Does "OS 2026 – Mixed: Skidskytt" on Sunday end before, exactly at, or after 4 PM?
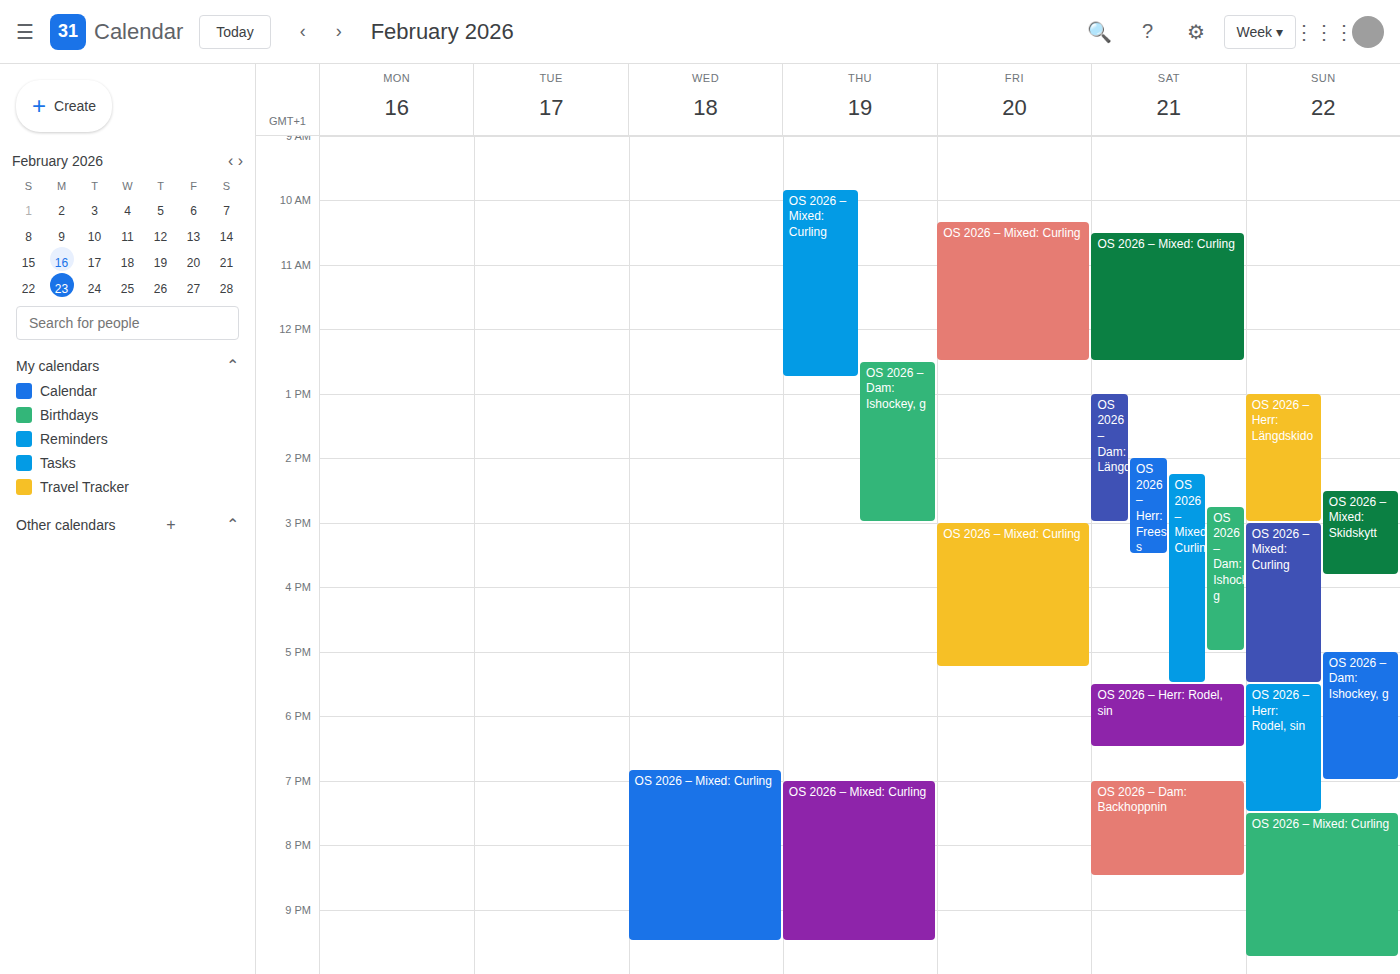
3:50 PM -- before 4 PM, 10 minutes above the 4 PM line.